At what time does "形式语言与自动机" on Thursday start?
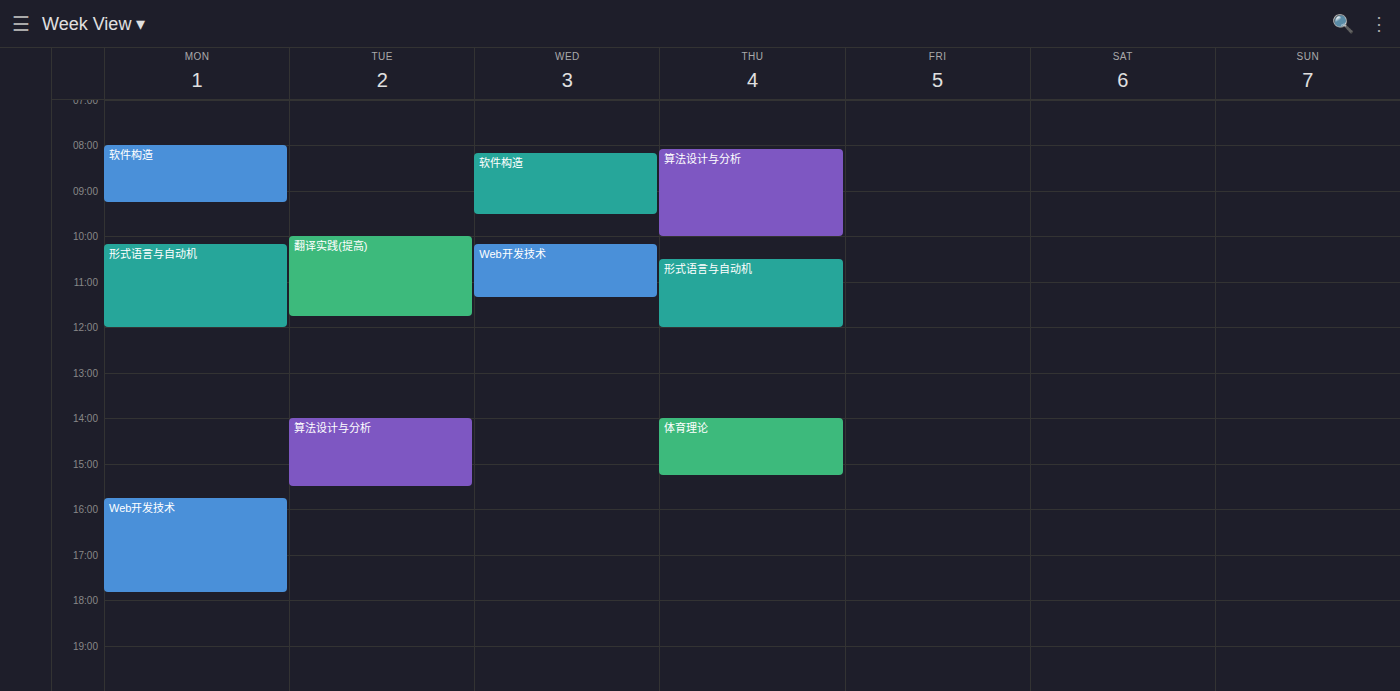
10:30 AM